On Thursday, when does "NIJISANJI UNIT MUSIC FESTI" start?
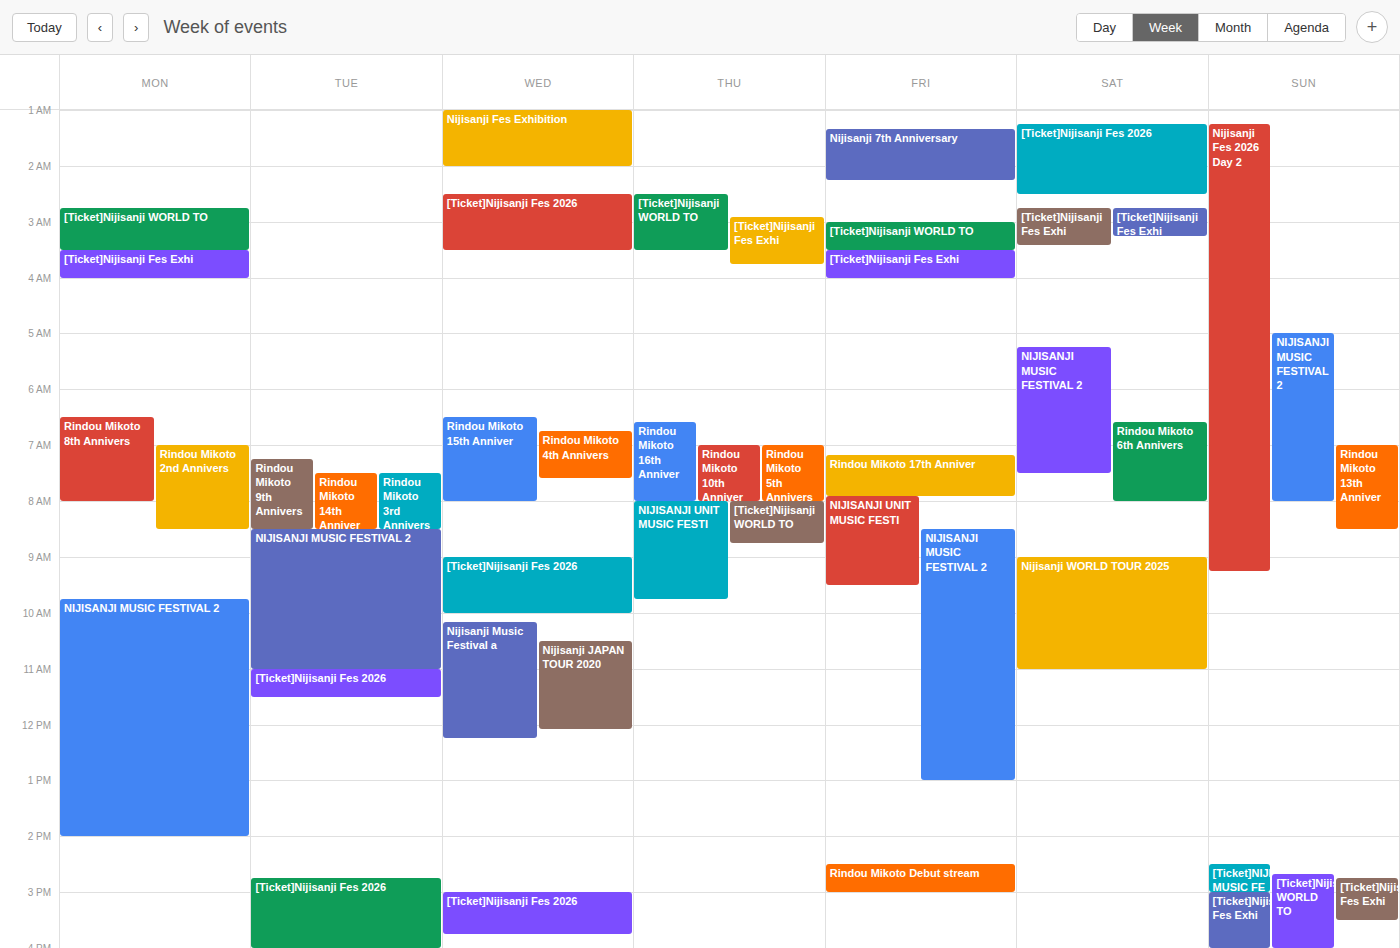
8:00 AM